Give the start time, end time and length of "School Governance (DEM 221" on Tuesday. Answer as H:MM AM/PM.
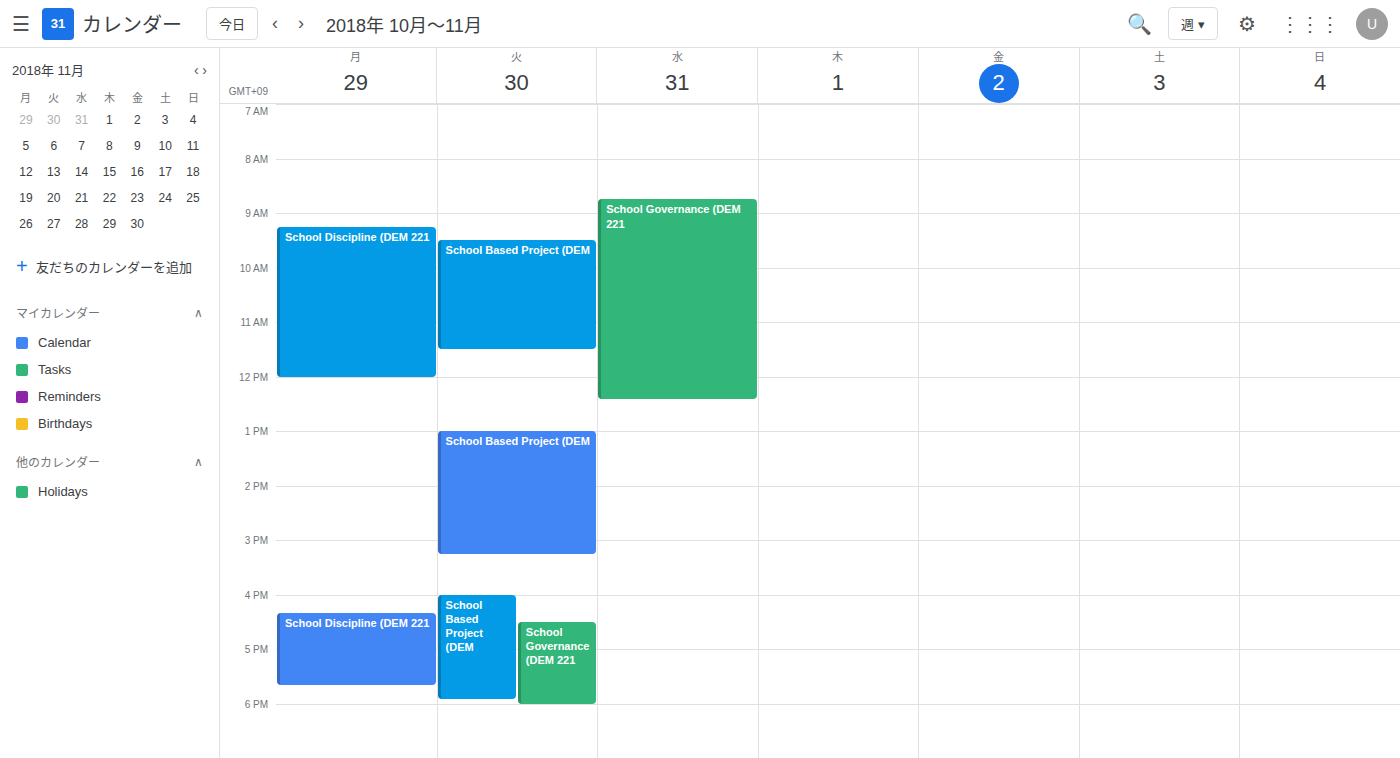
4:30 PM to 6:00 PM, 1 hour 30 minutes